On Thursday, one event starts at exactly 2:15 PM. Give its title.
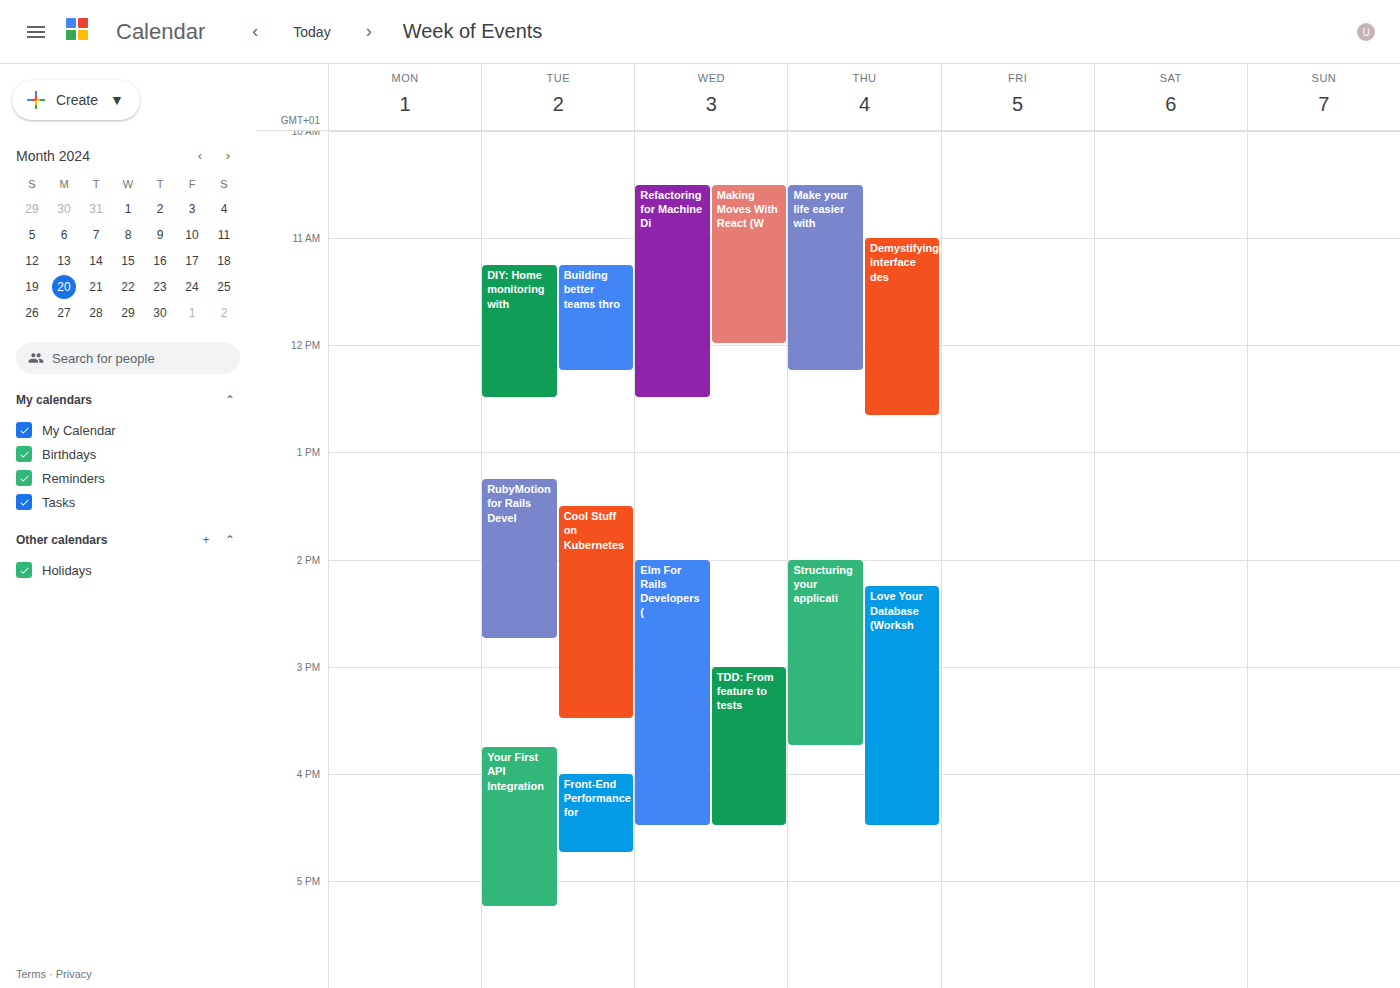
"Love Your Database (Worksh"